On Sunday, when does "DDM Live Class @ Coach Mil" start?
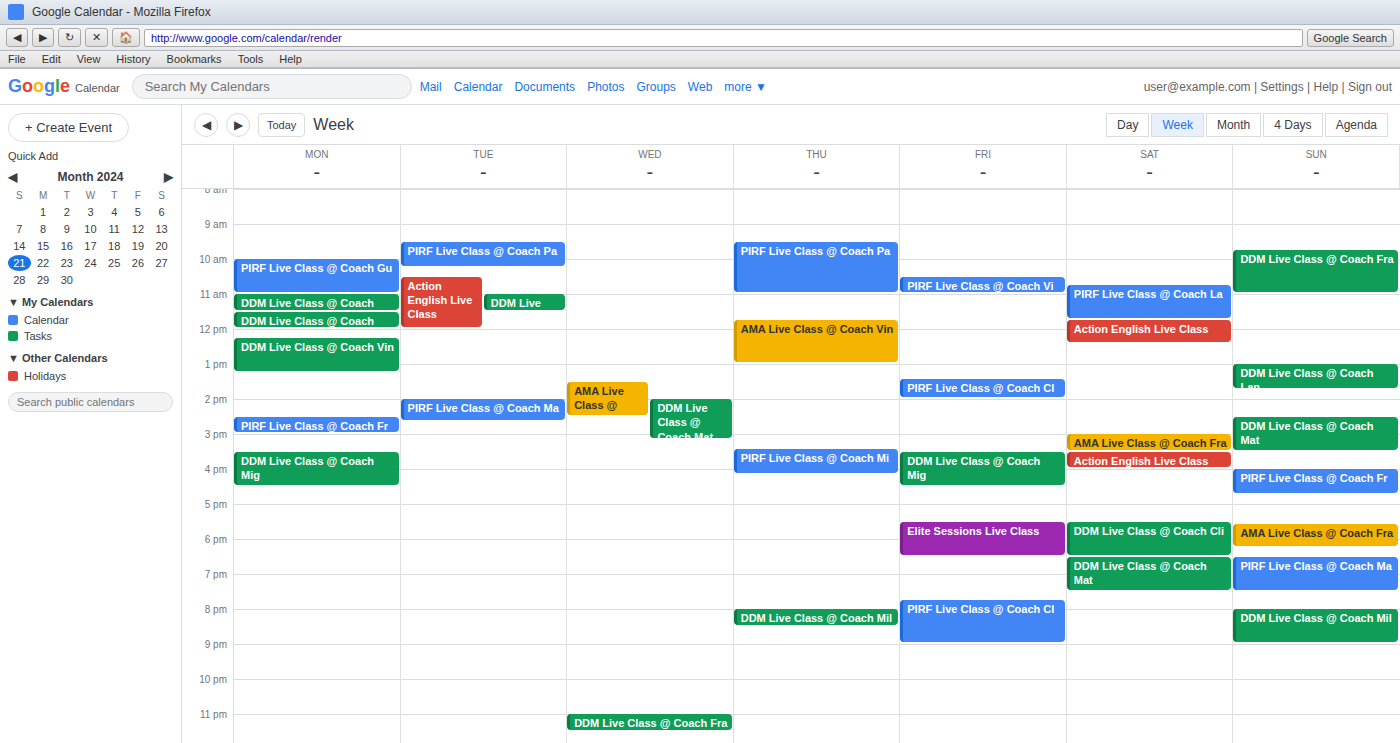
8:00 PM